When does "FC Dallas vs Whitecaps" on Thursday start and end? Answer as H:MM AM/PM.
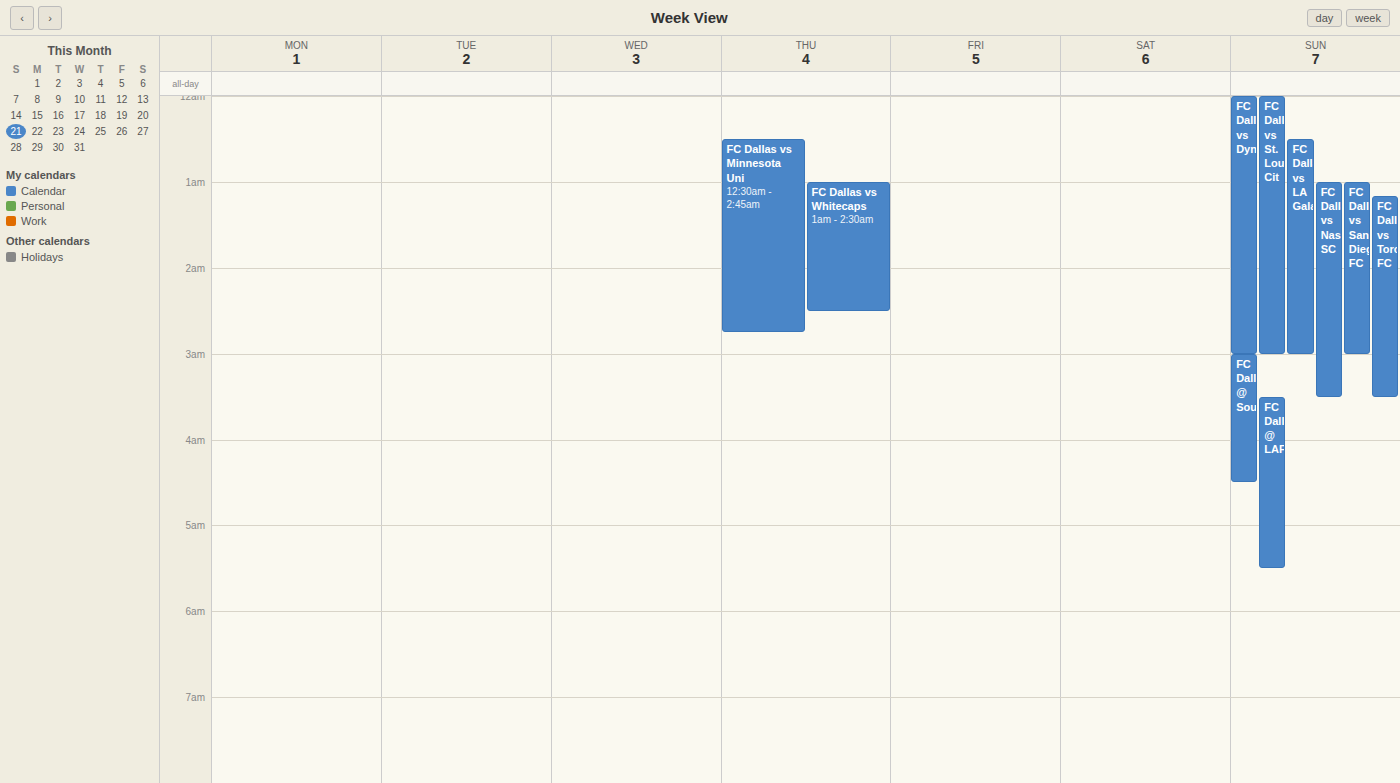
1:00 AM to 2:30 AM